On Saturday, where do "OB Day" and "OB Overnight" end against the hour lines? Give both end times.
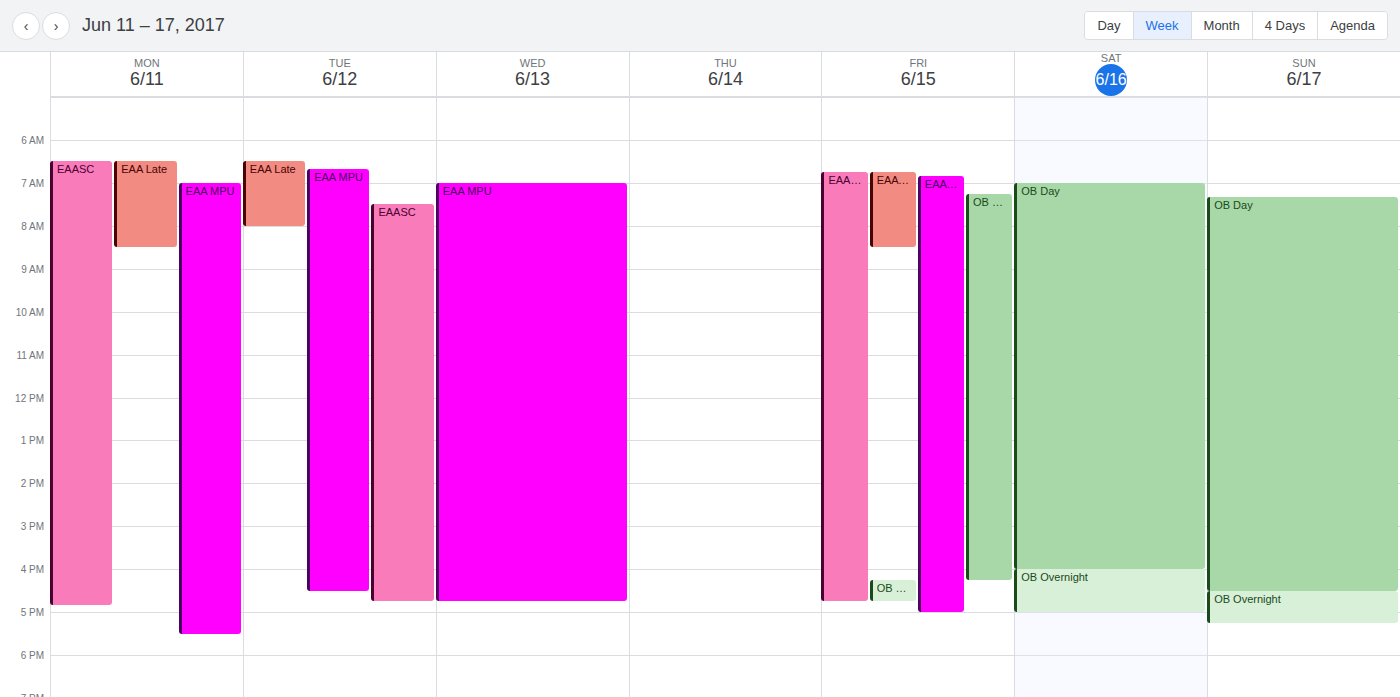
"OB Day": 4:00 PM, exactly on the 4 PM line. "OB Overnight": 5:00 PM, exactly on the 5 PM line.